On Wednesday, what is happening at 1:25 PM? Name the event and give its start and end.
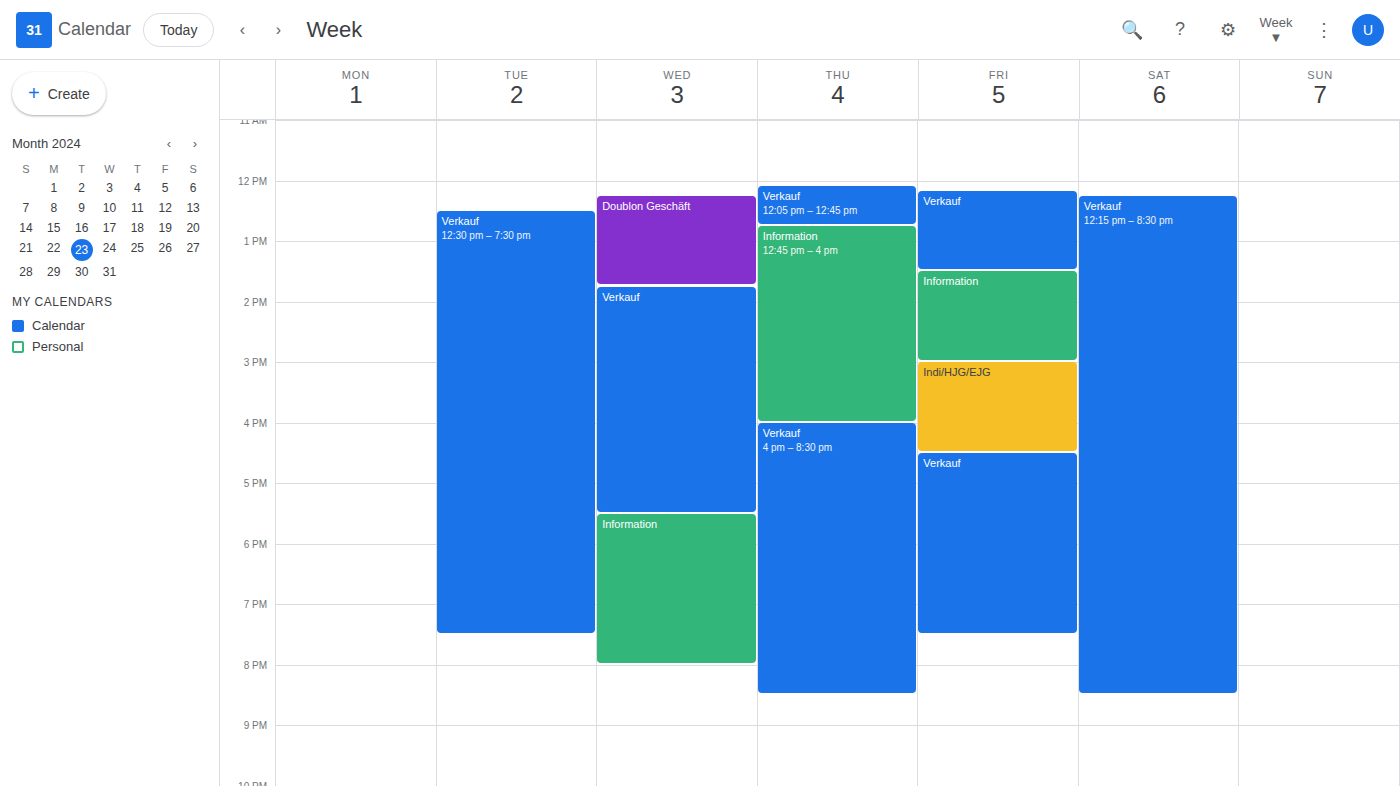
"Doublon Geschäft", 12:15 PM to 1:45 PM